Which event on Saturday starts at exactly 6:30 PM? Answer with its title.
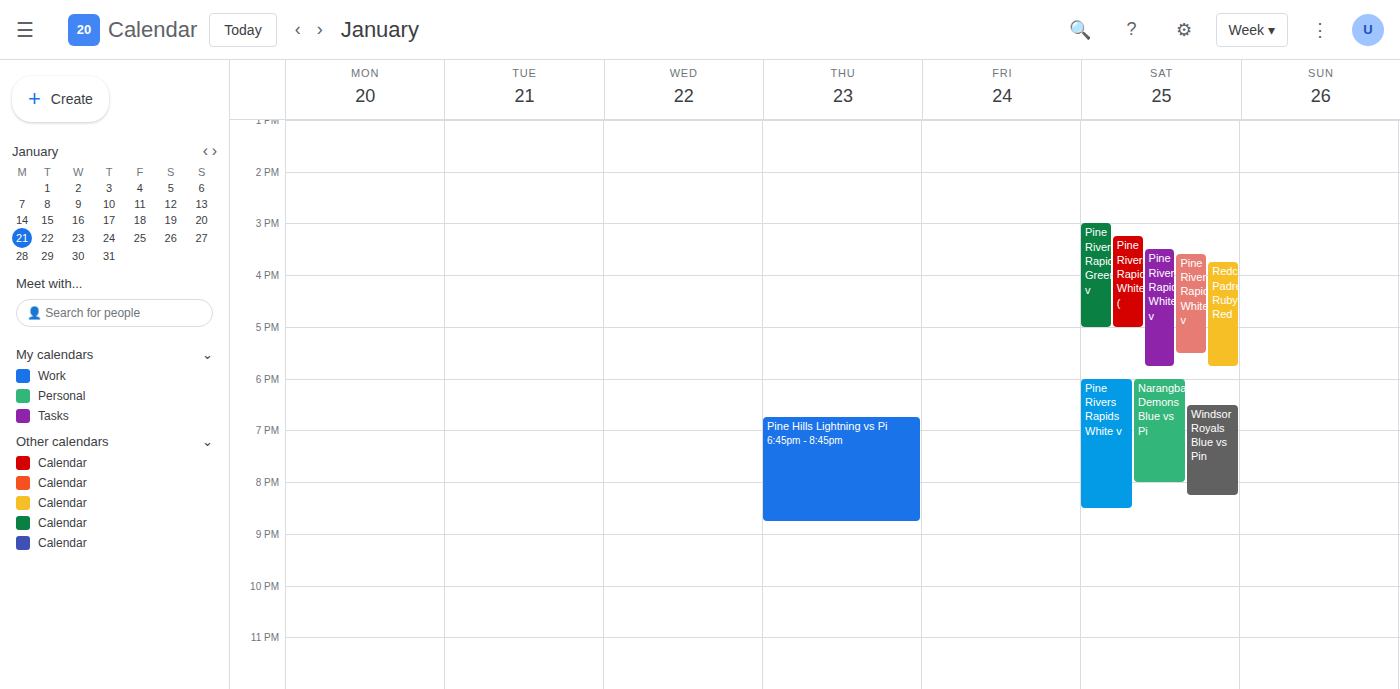
"Windsor Royals Blue vs Pin"